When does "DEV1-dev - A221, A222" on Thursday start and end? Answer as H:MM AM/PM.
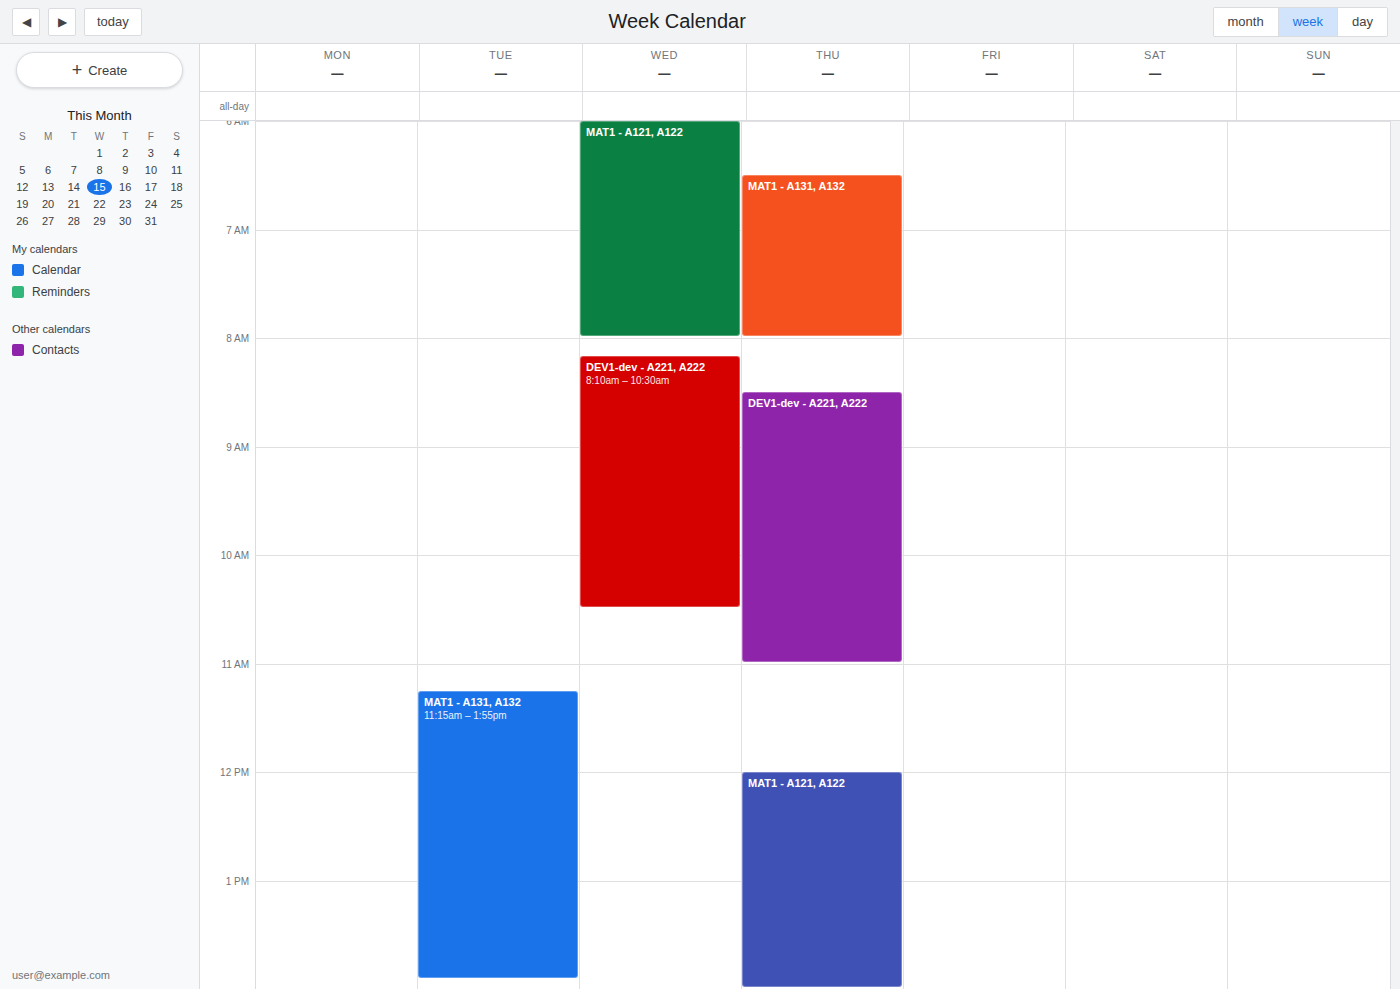
8:30 AM to 11:00 AM